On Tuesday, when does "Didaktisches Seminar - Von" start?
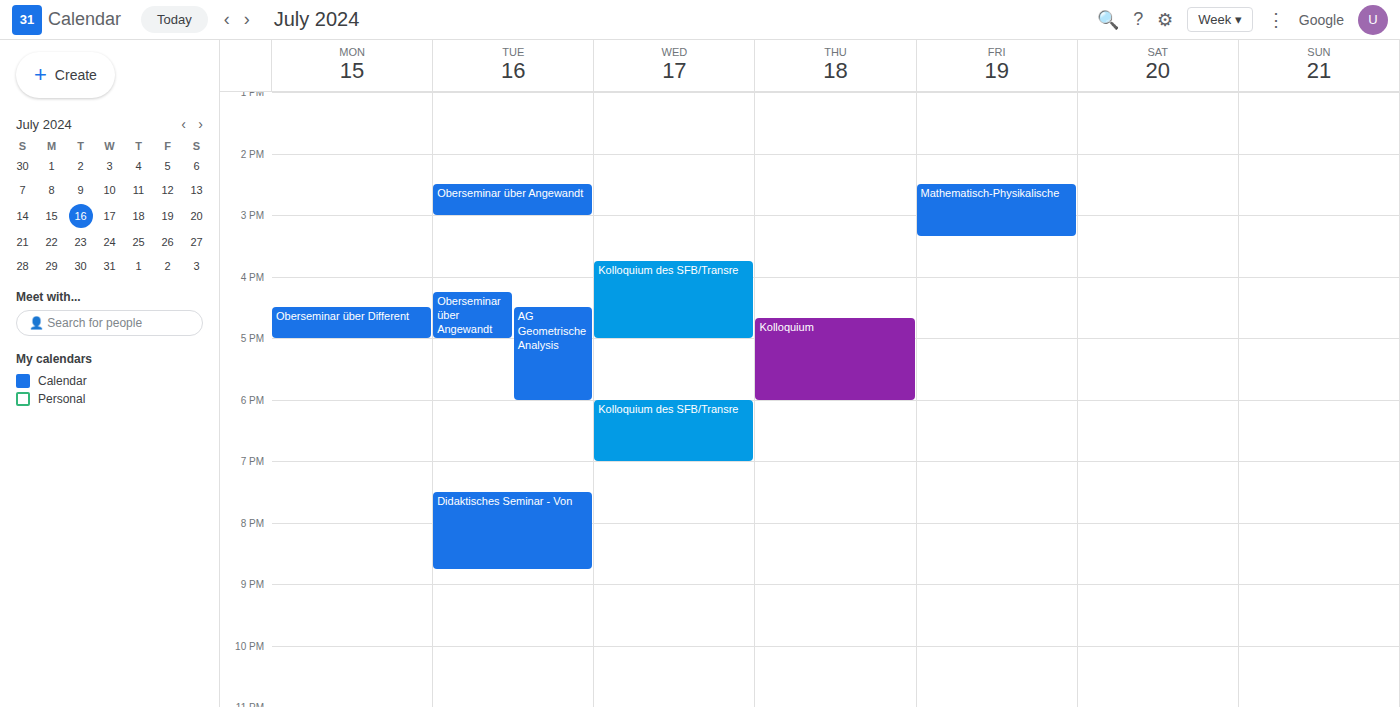
7:30 PM